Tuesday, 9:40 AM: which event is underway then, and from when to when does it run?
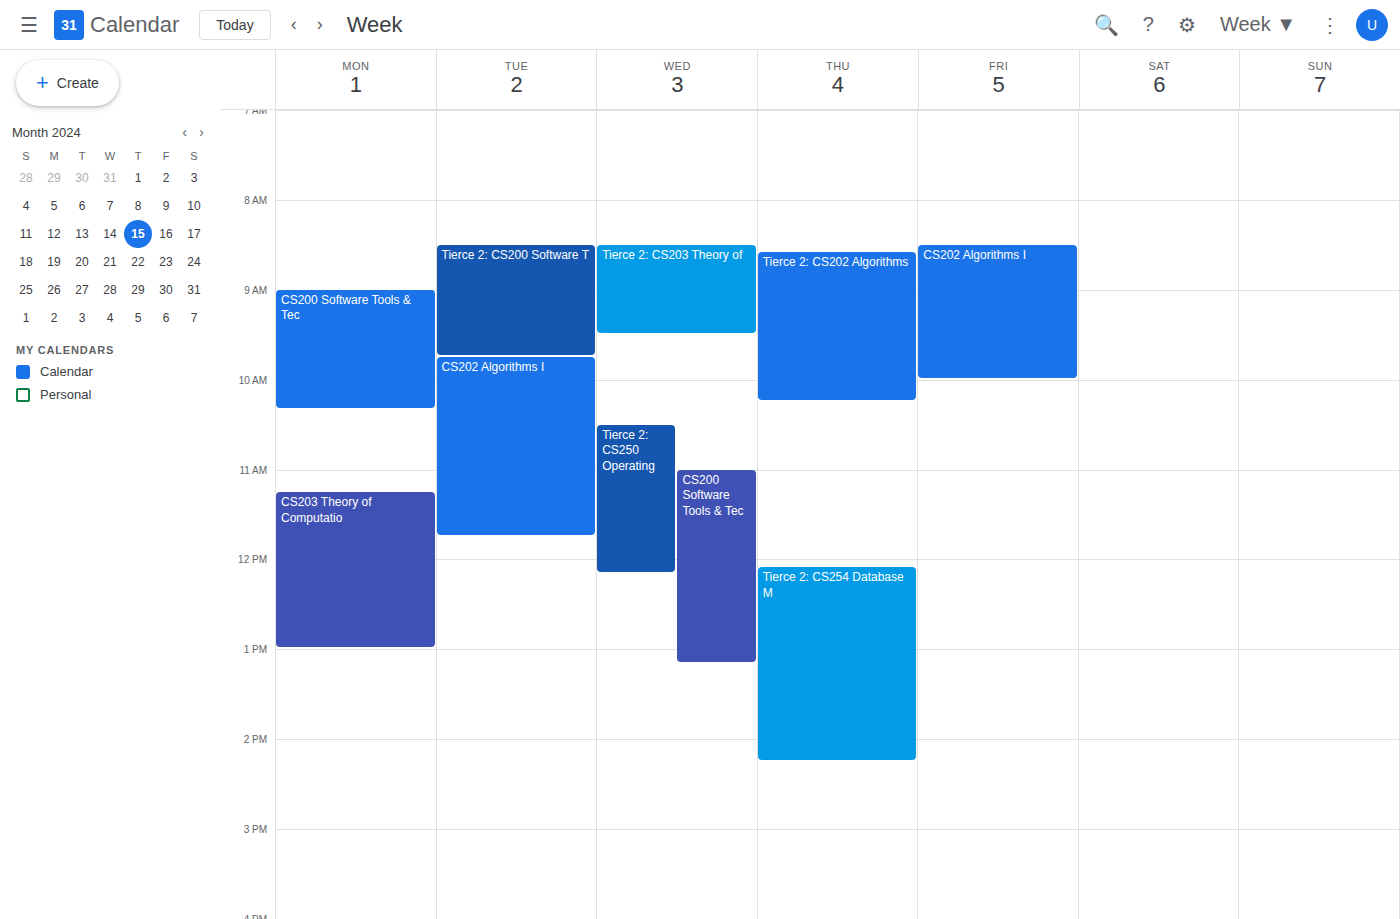
"Tierce 2: CS200 Software T", 8:30 AM to 9:45 AM